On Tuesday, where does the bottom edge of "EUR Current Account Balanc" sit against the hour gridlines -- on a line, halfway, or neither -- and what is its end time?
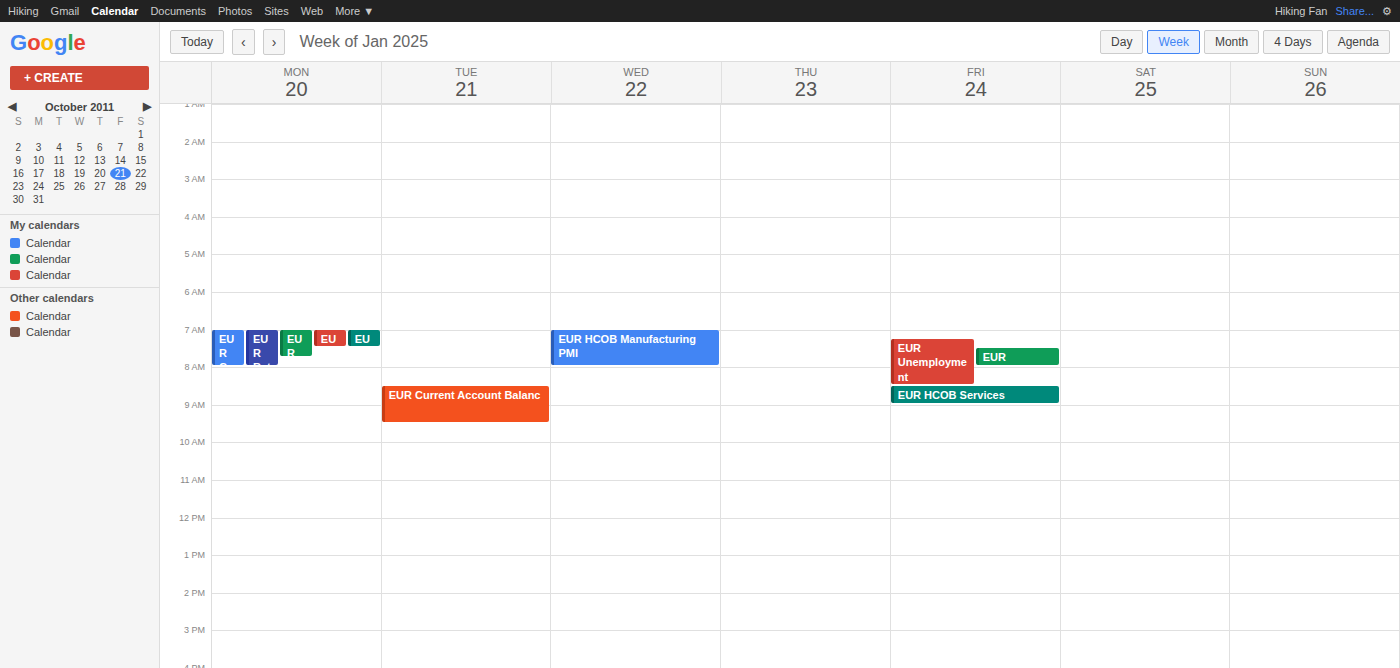
9:30 AM -- halfway between the 9 AM and 10 AM lines.